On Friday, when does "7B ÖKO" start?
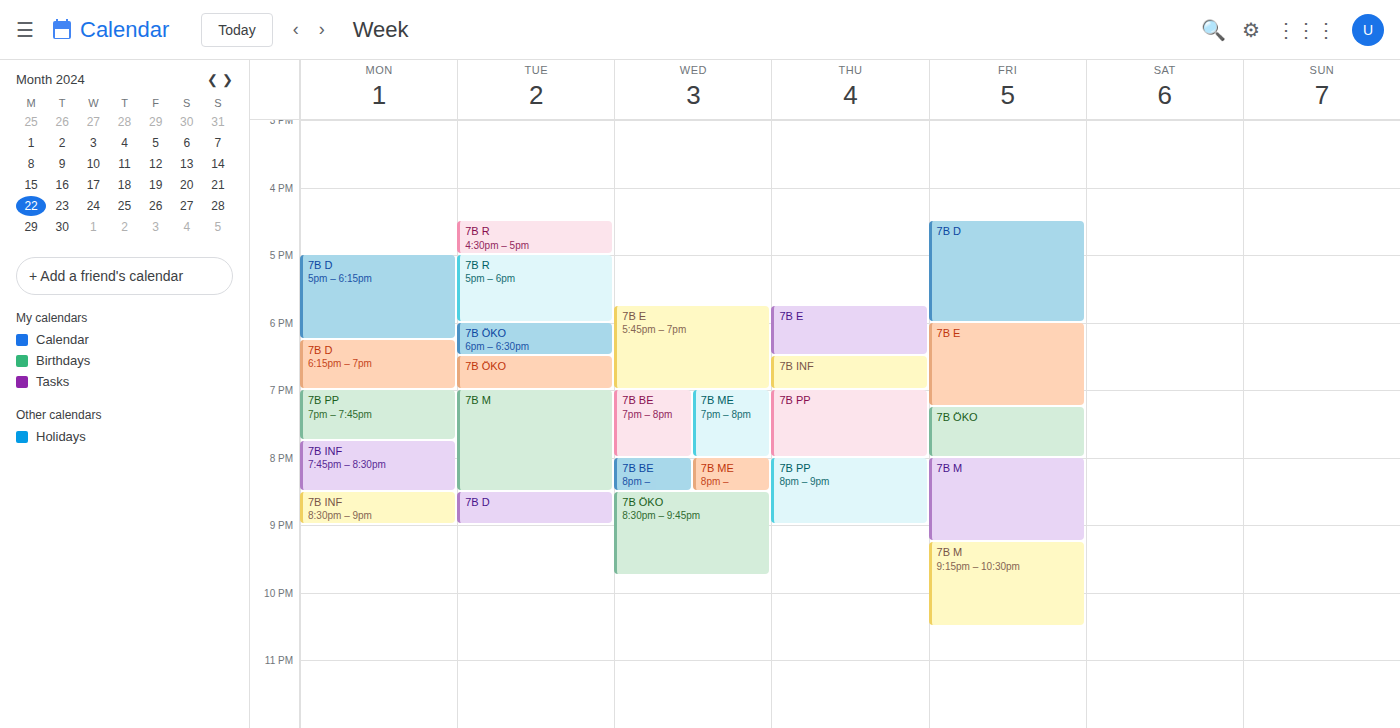
19:15